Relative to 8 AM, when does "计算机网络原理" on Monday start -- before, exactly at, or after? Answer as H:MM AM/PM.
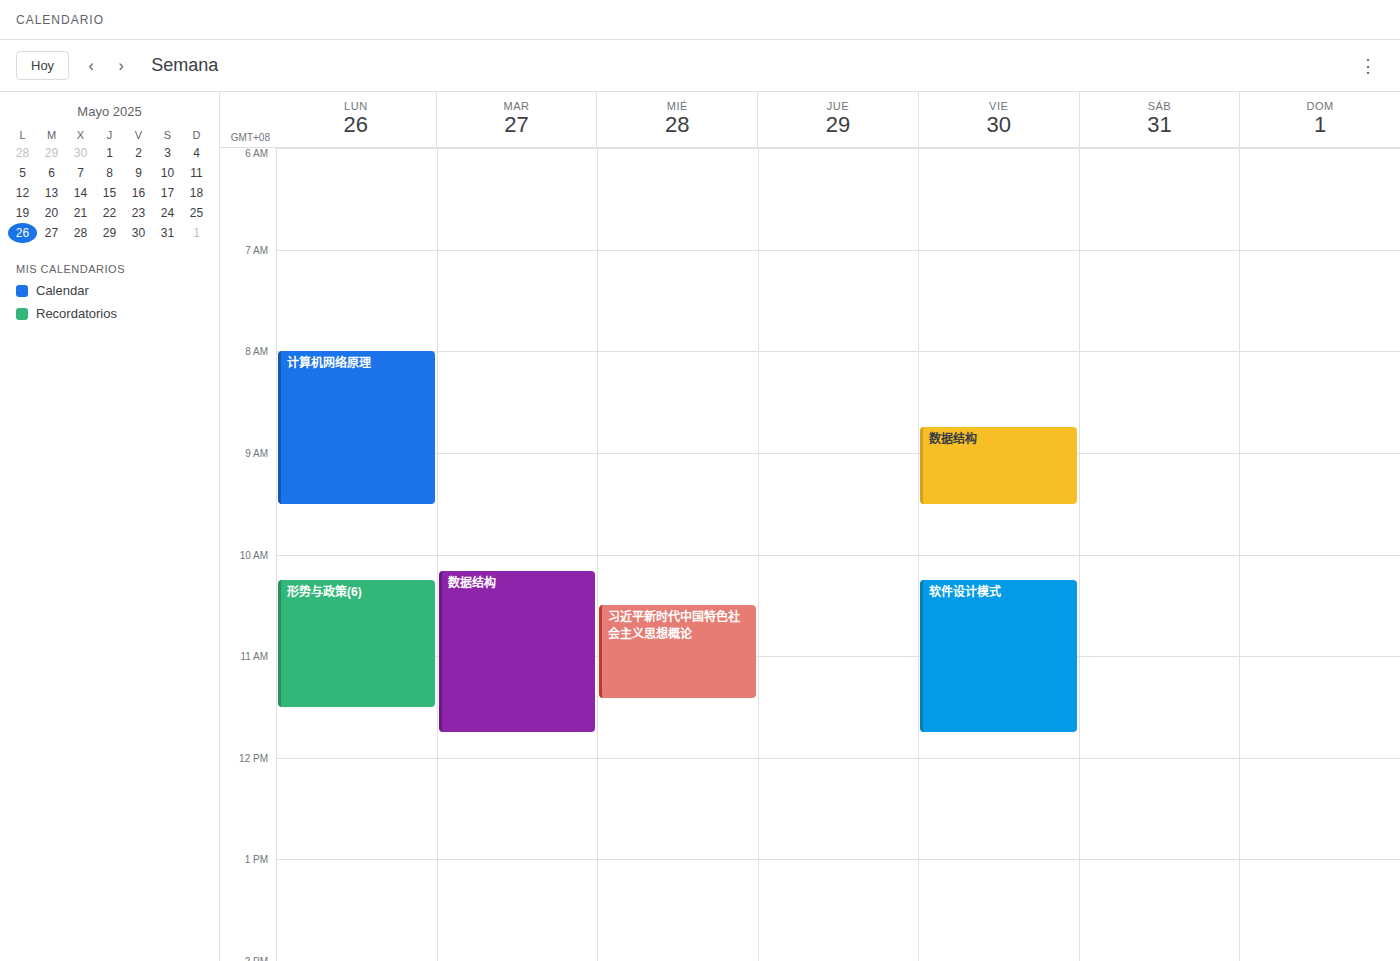
8:00 AM -- exactly at 8 AM, on the 8 AM line.